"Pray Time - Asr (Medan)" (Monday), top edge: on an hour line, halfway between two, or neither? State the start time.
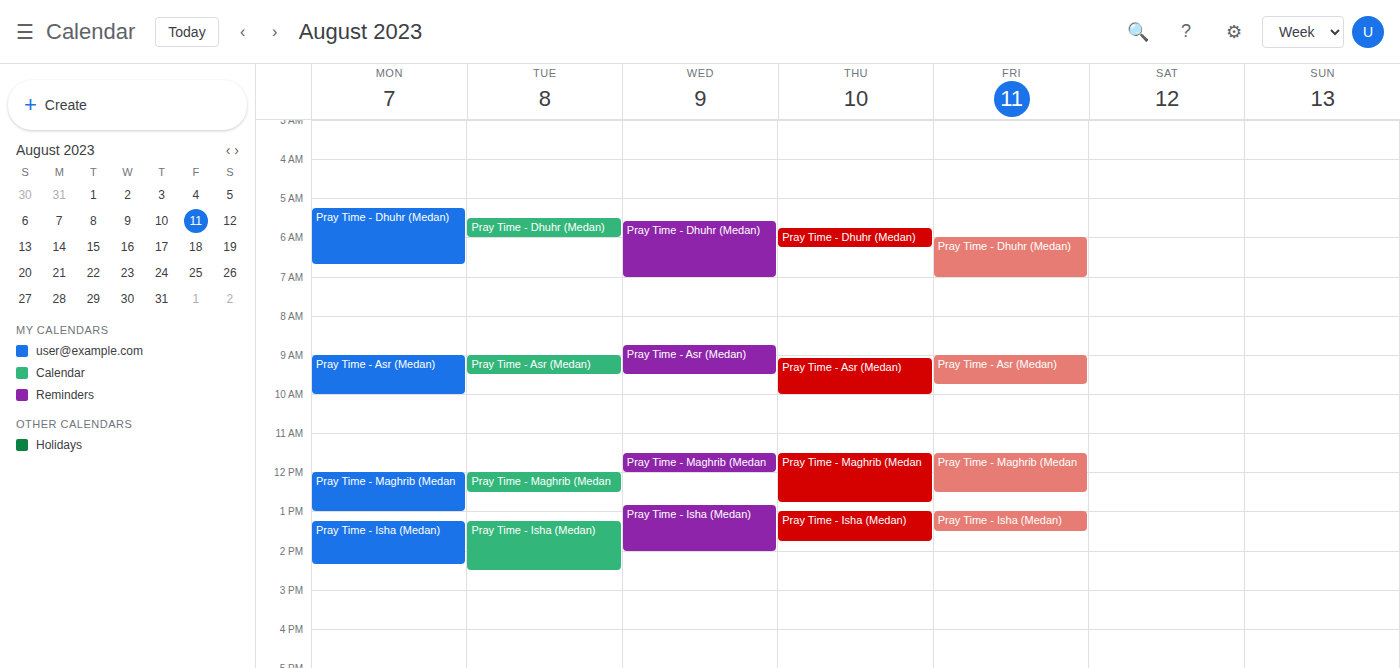
9:00 AM -- exactly on the 9 AM line.